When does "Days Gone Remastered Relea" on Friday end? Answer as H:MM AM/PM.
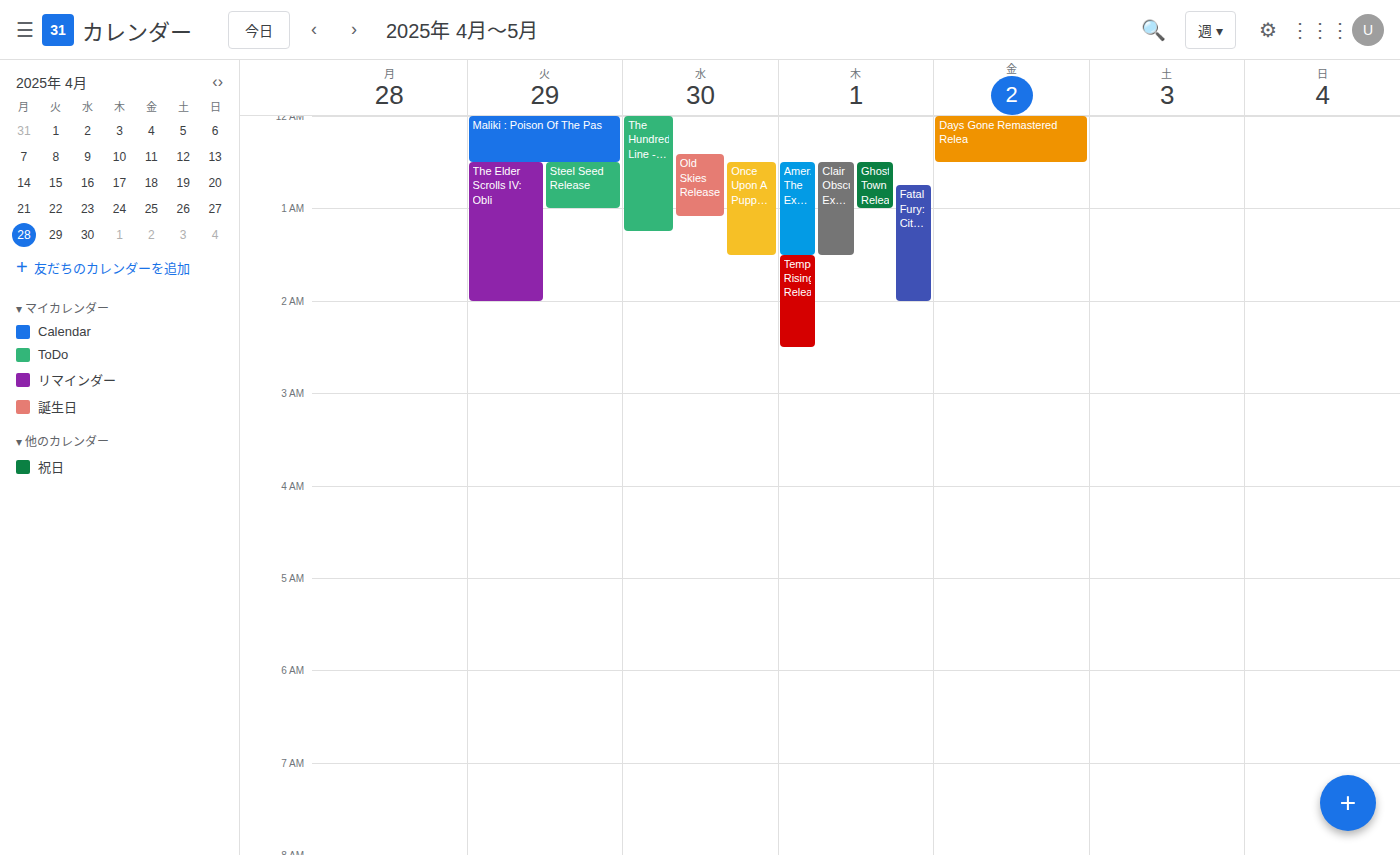
12:30 AM